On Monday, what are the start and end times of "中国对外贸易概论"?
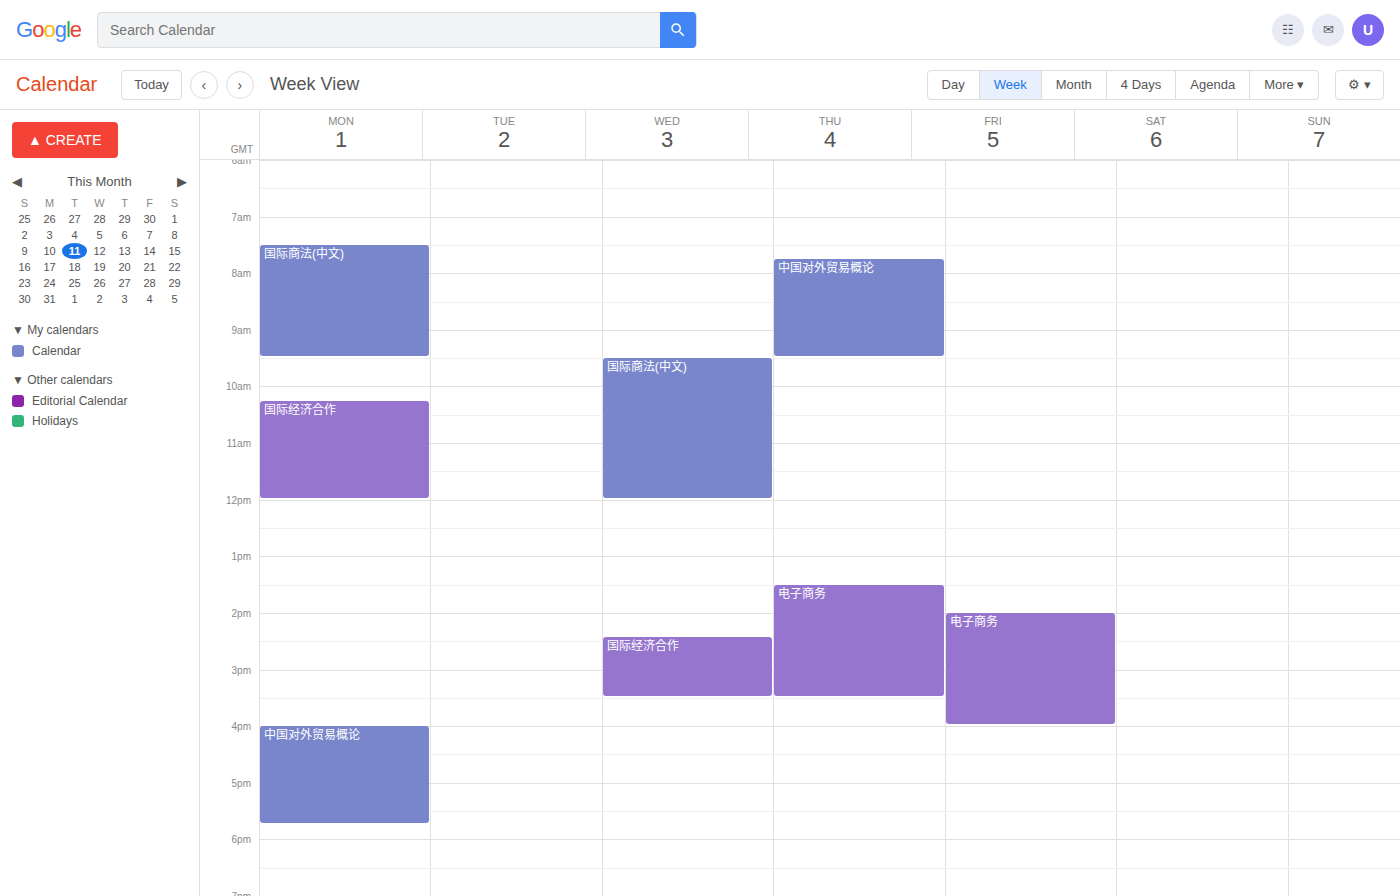
4:00 PM to 5:45 PM